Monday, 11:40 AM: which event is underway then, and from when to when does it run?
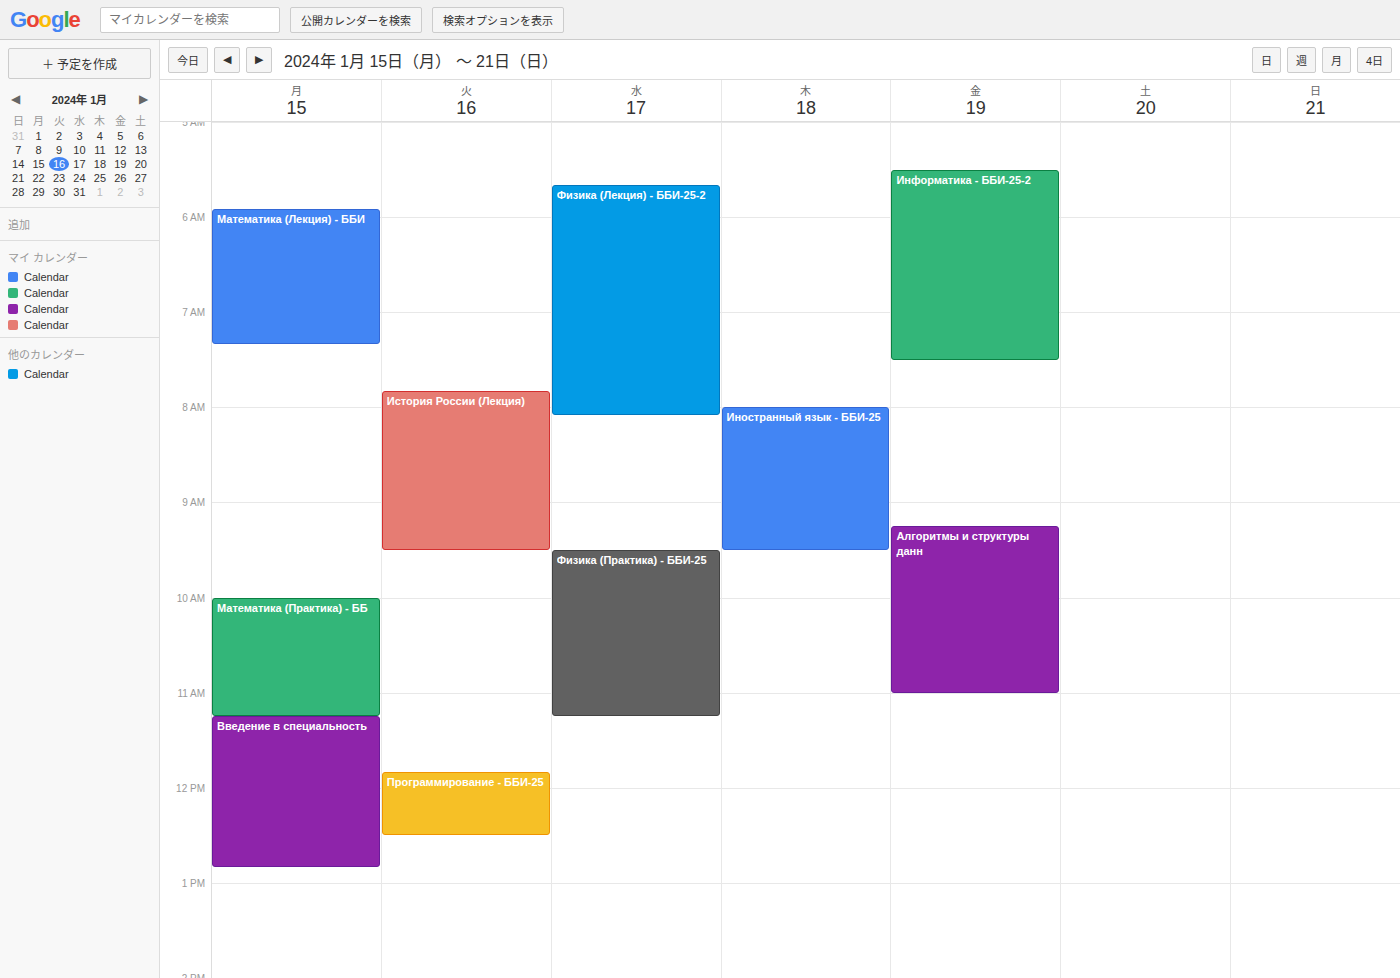
"Введение в специальность", 11:15 AM to 12:50 PM